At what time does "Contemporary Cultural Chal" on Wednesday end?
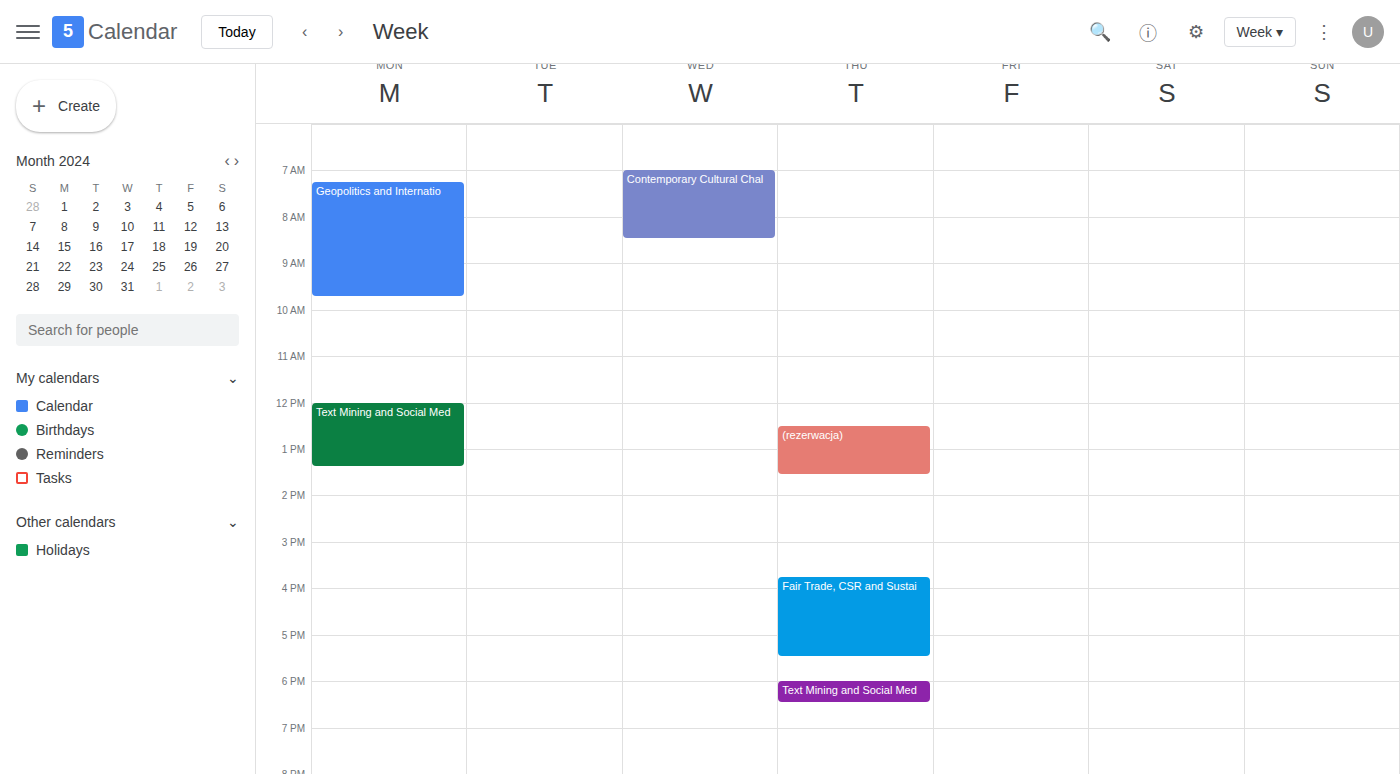
8:30 AM